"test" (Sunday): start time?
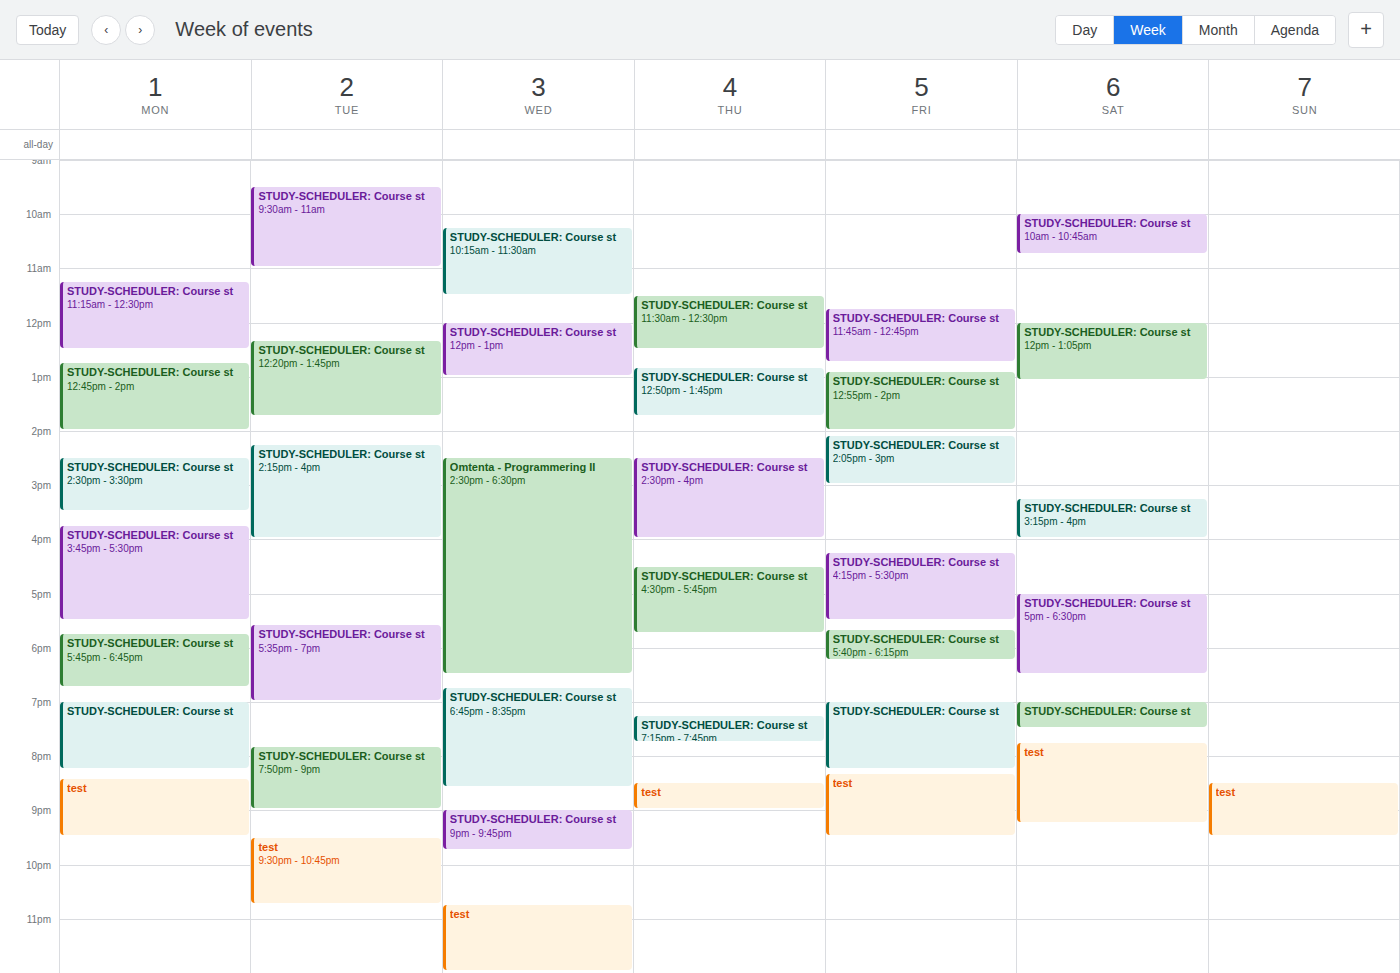
8:30 PM